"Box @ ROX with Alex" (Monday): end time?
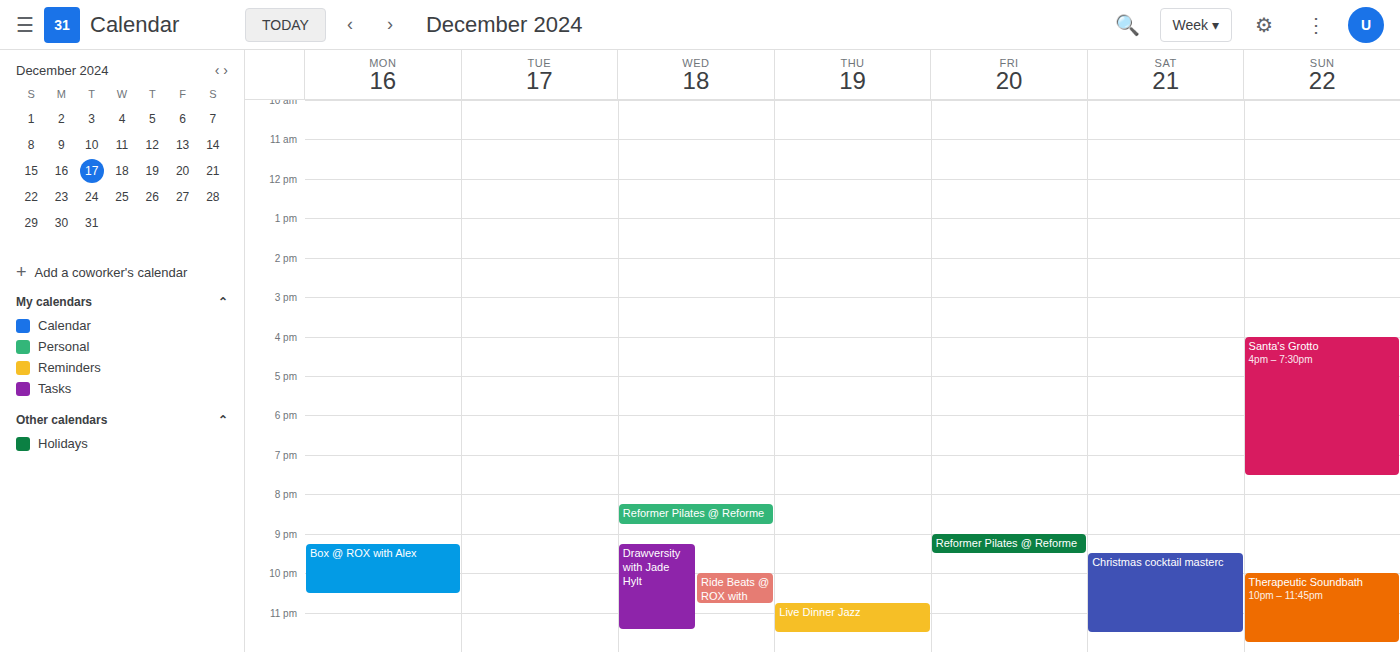
10:30 PM